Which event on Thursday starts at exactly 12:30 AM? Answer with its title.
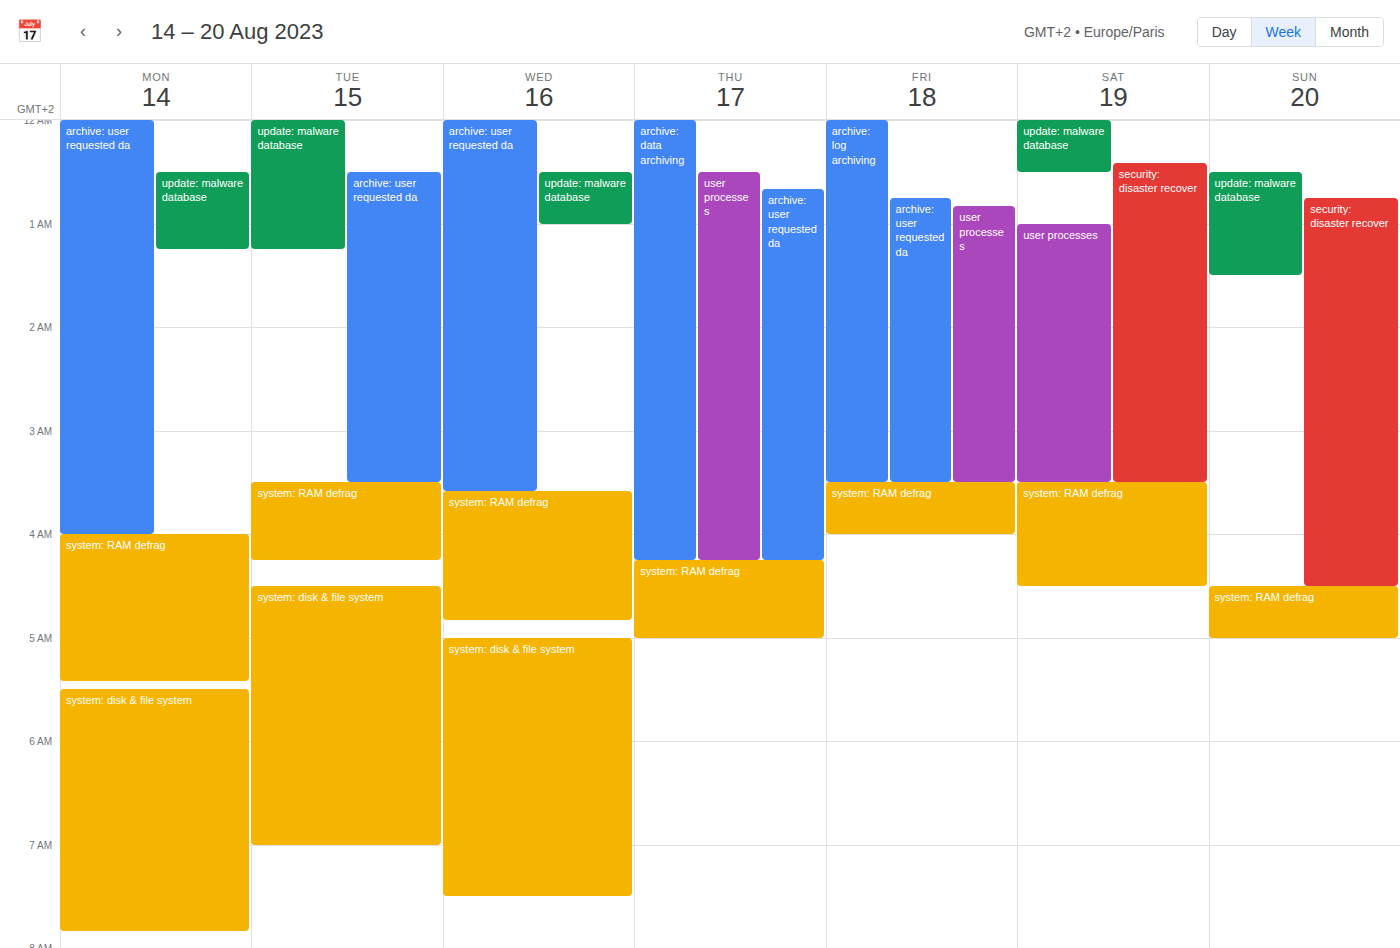
"user processes"